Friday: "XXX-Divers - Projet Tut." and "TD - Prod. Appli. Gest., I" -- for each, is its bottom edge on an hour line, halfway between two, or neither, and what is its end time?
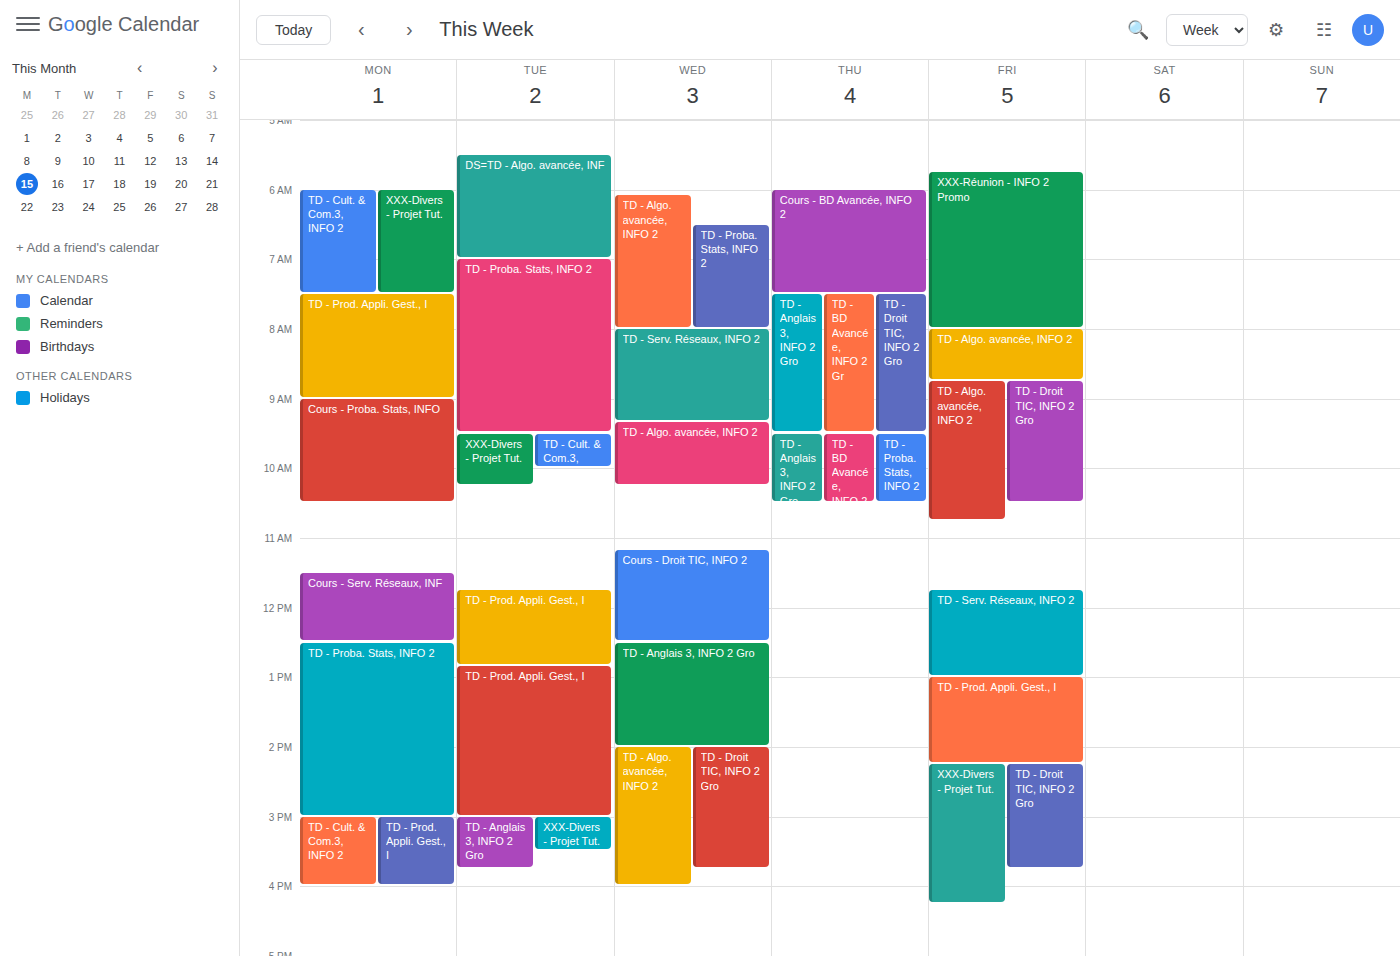
"XXX-Divers - Projet Tut.": 16:15, neither: a quarter of the way from the 16:00 line to the 17:00 line. "TD - Prod. Appli. Gest., I": 14:15, neither: a quarter of the way from the 14:00 line to the 15:00 line.